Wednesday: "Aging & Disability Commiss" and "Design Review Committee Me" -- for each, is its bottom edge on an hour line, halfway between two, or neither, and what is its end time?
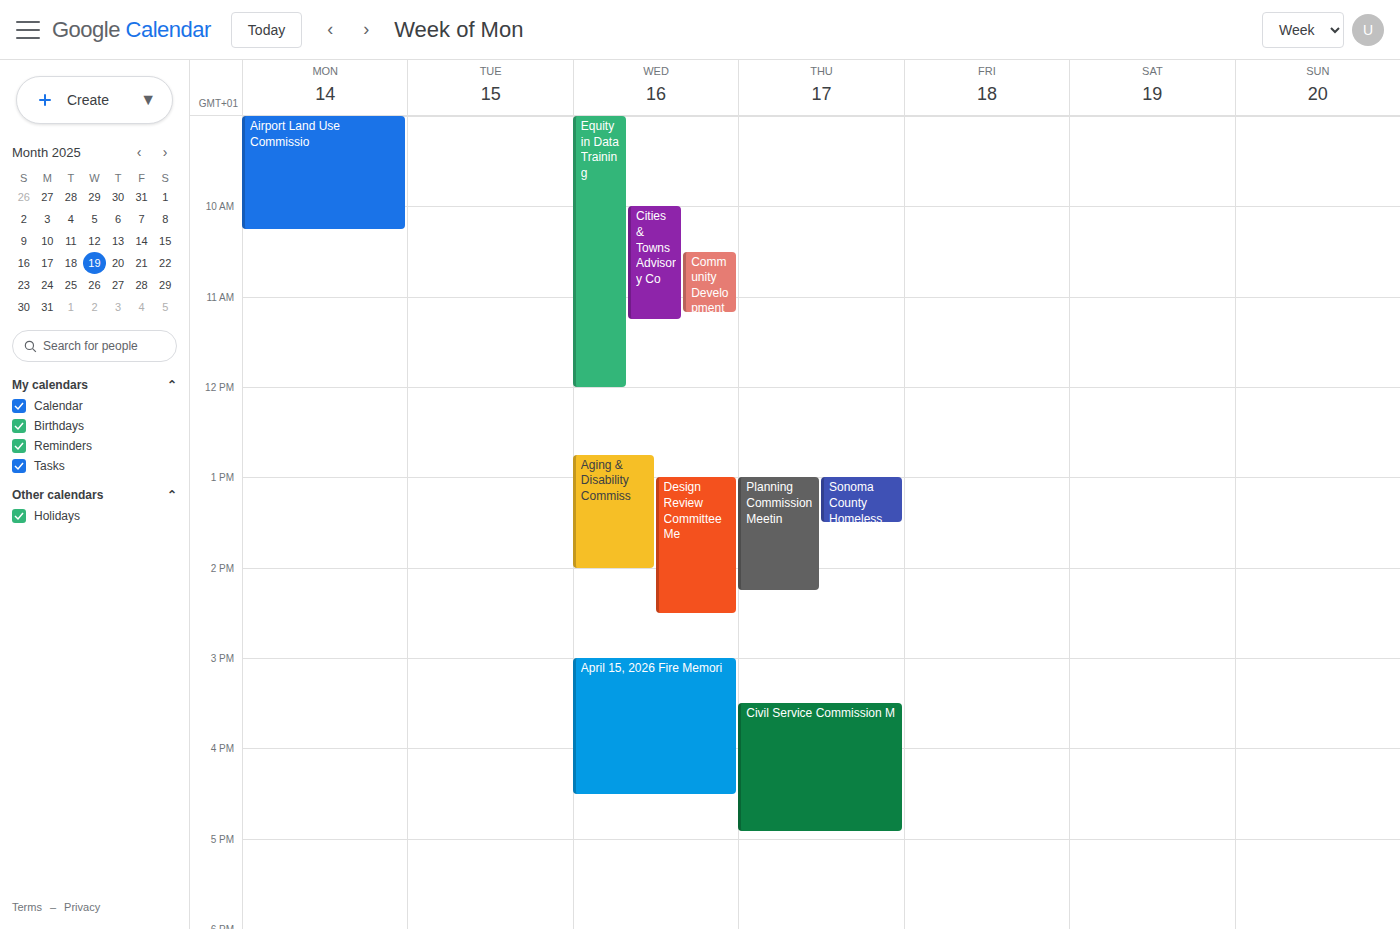
"Aging & Disability Commiss": 2:00 PM, exactly on the 2 PM line. "Design Review Committee Me": 2:30 PM, halfway between the 2 PM and 3 PM lines.